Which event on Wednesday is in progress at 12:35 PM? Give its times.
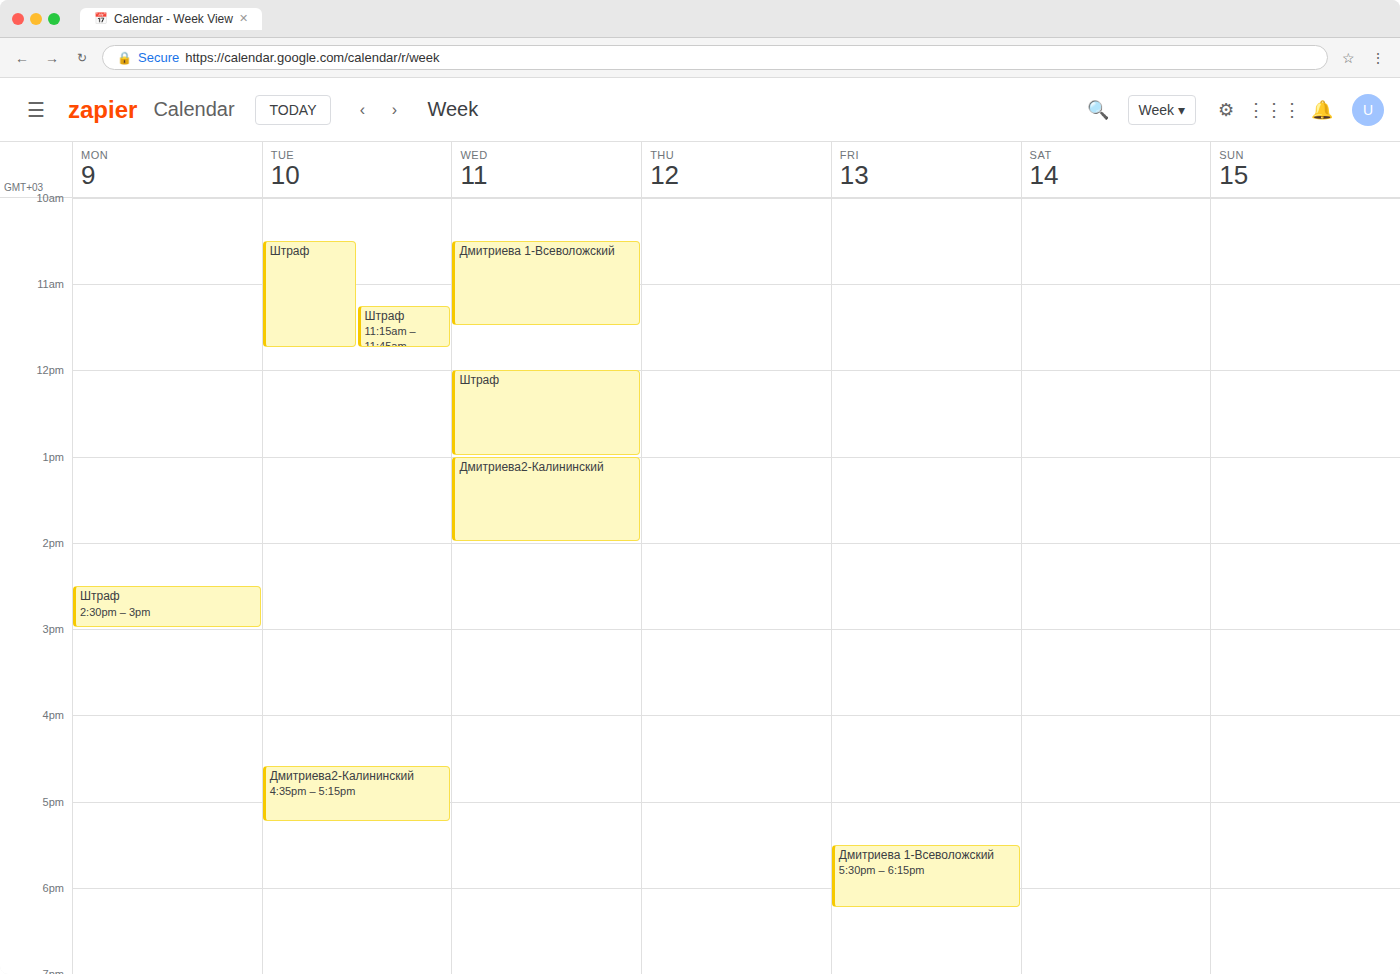
"Штраф", 12:00 PM to 1:00 PM